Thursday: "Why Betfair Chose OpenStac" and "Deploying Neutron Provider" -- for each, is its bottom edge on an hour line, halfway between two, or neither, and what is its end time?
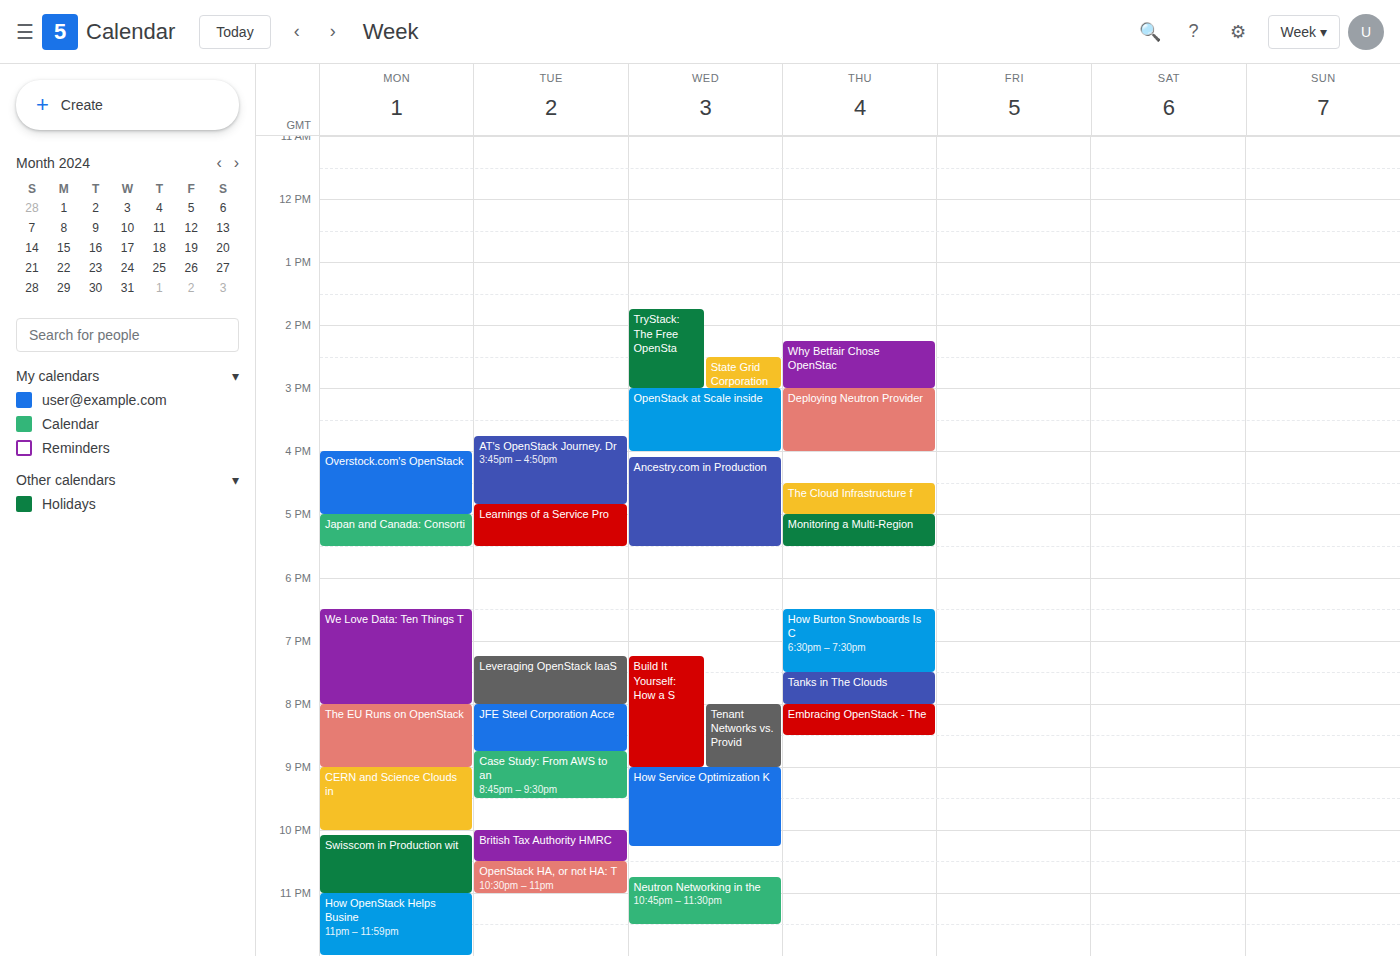
"Why Betfair Chose OpenStac": 3:00 PM, exactly on the 3 PM line. "Deploying Neutron Provider": 4:00 PM, exactly on the 4 PM line.